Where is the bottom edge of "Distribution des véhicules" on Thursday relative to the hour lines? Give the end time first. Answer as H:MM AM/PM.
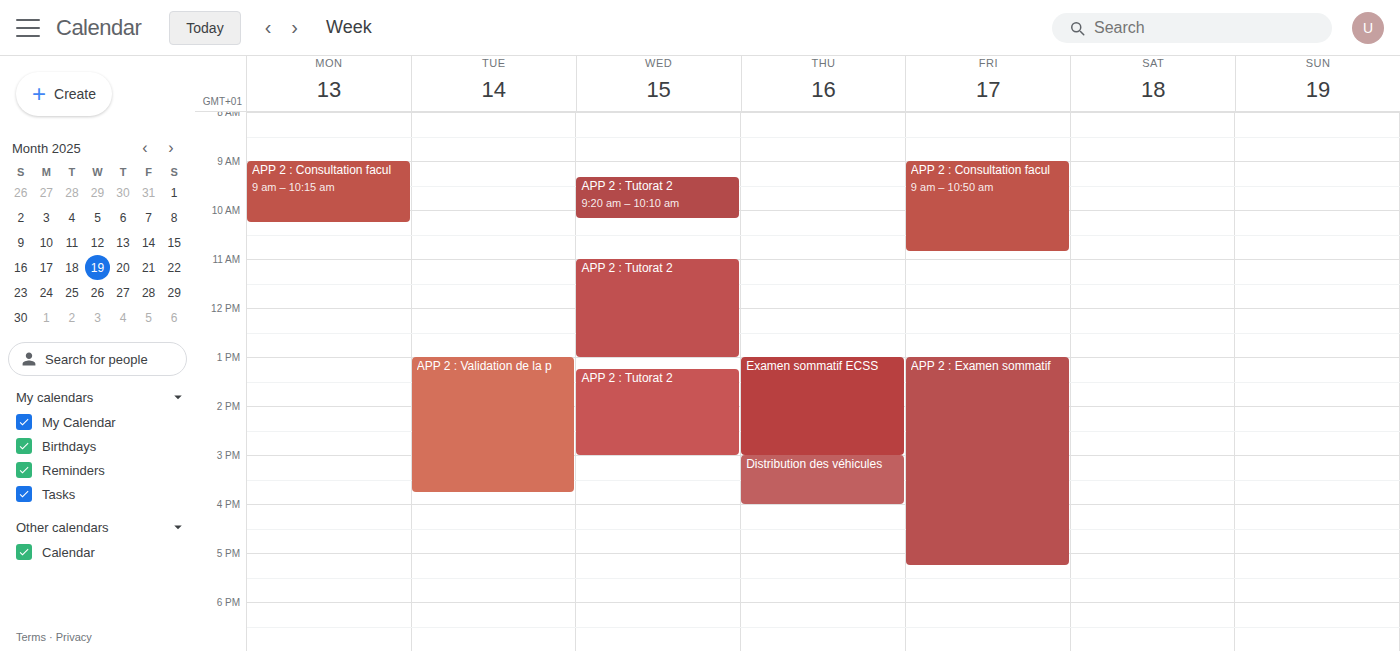
4:00 PM -- exactly on the 4 PM line.